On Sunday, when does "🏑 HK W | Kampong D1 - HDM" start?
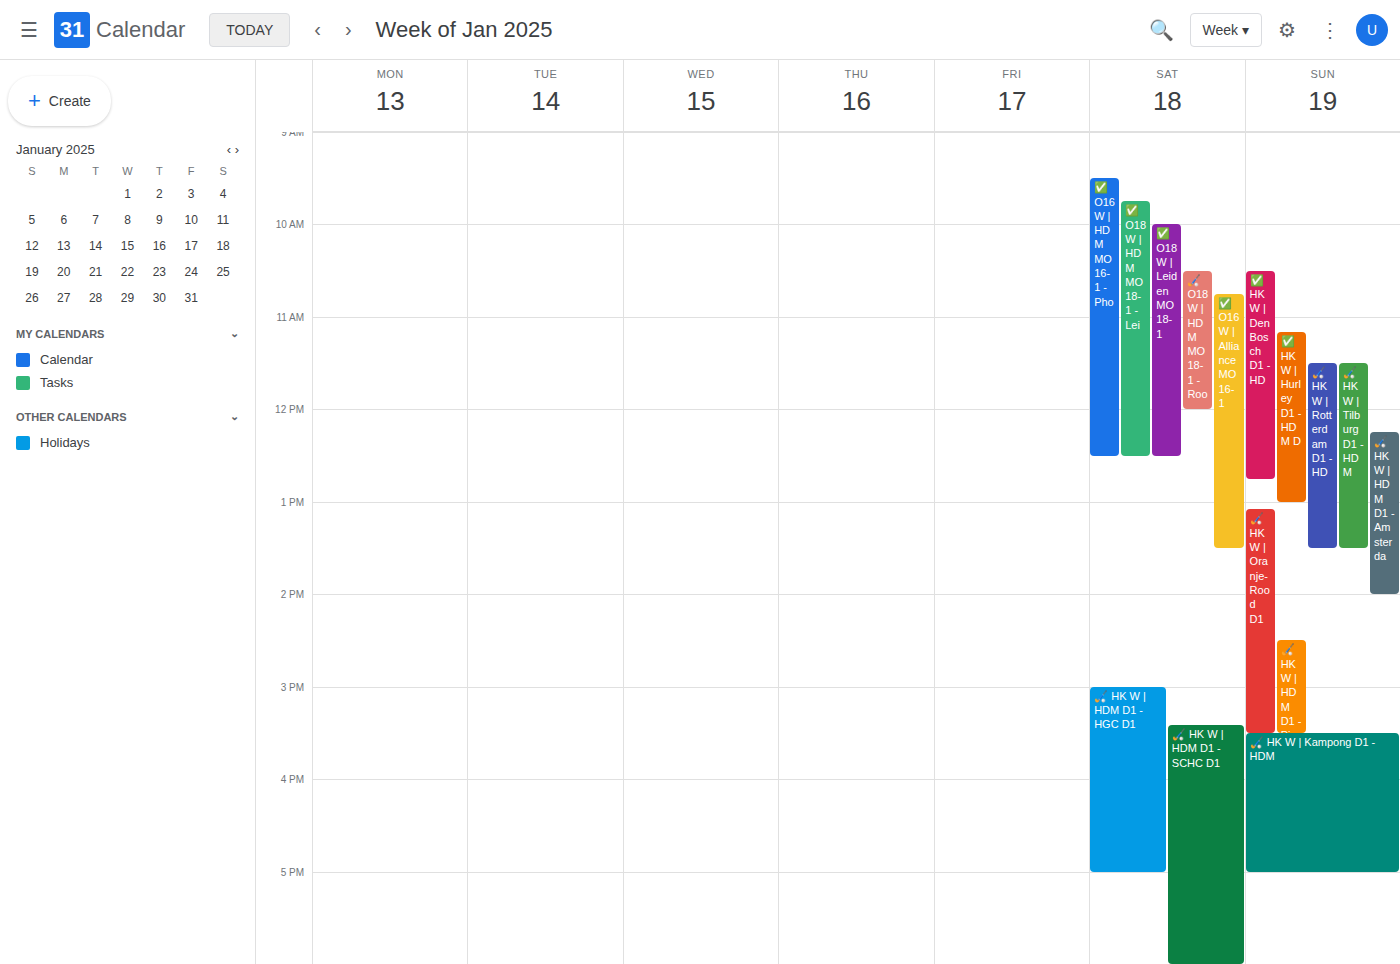
3:30 PM